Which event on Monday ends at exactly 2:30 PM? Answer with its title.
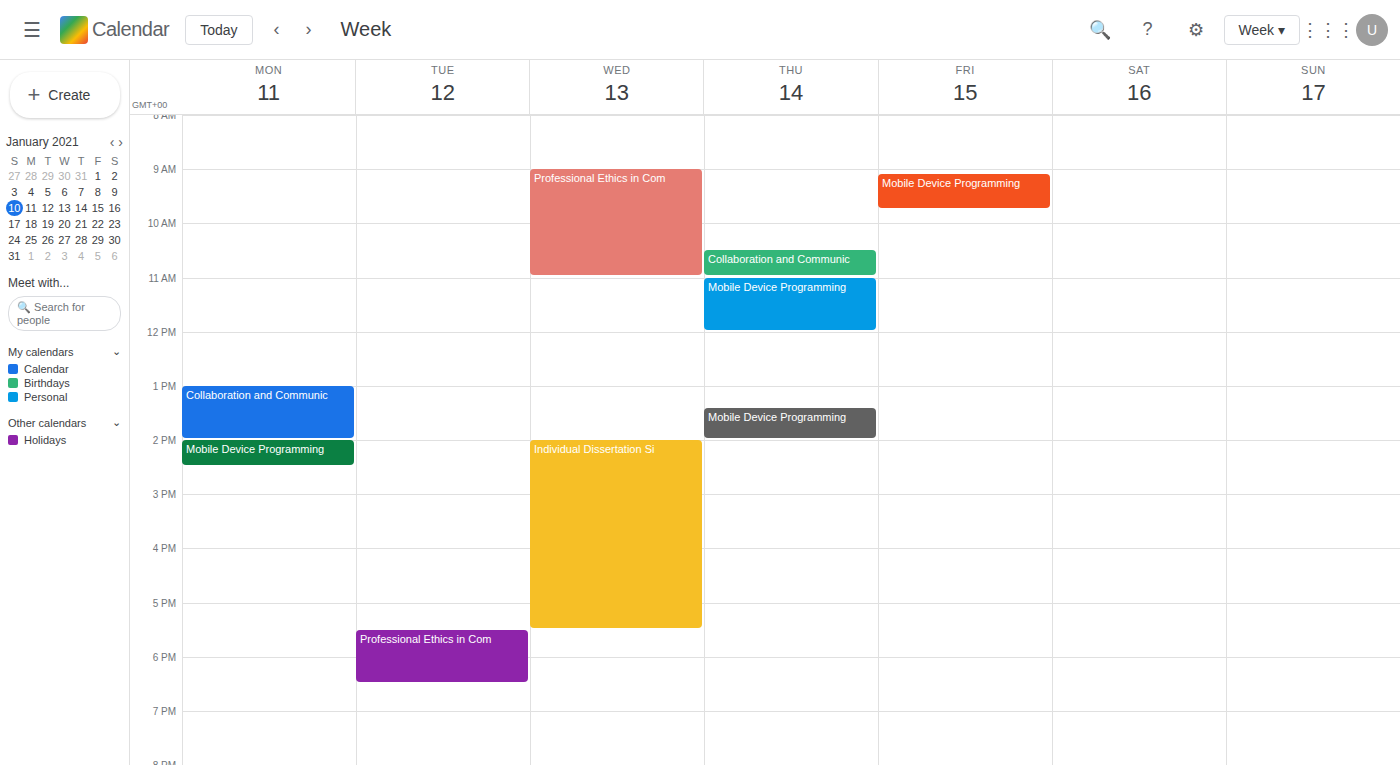
"Mobile Device Programming"